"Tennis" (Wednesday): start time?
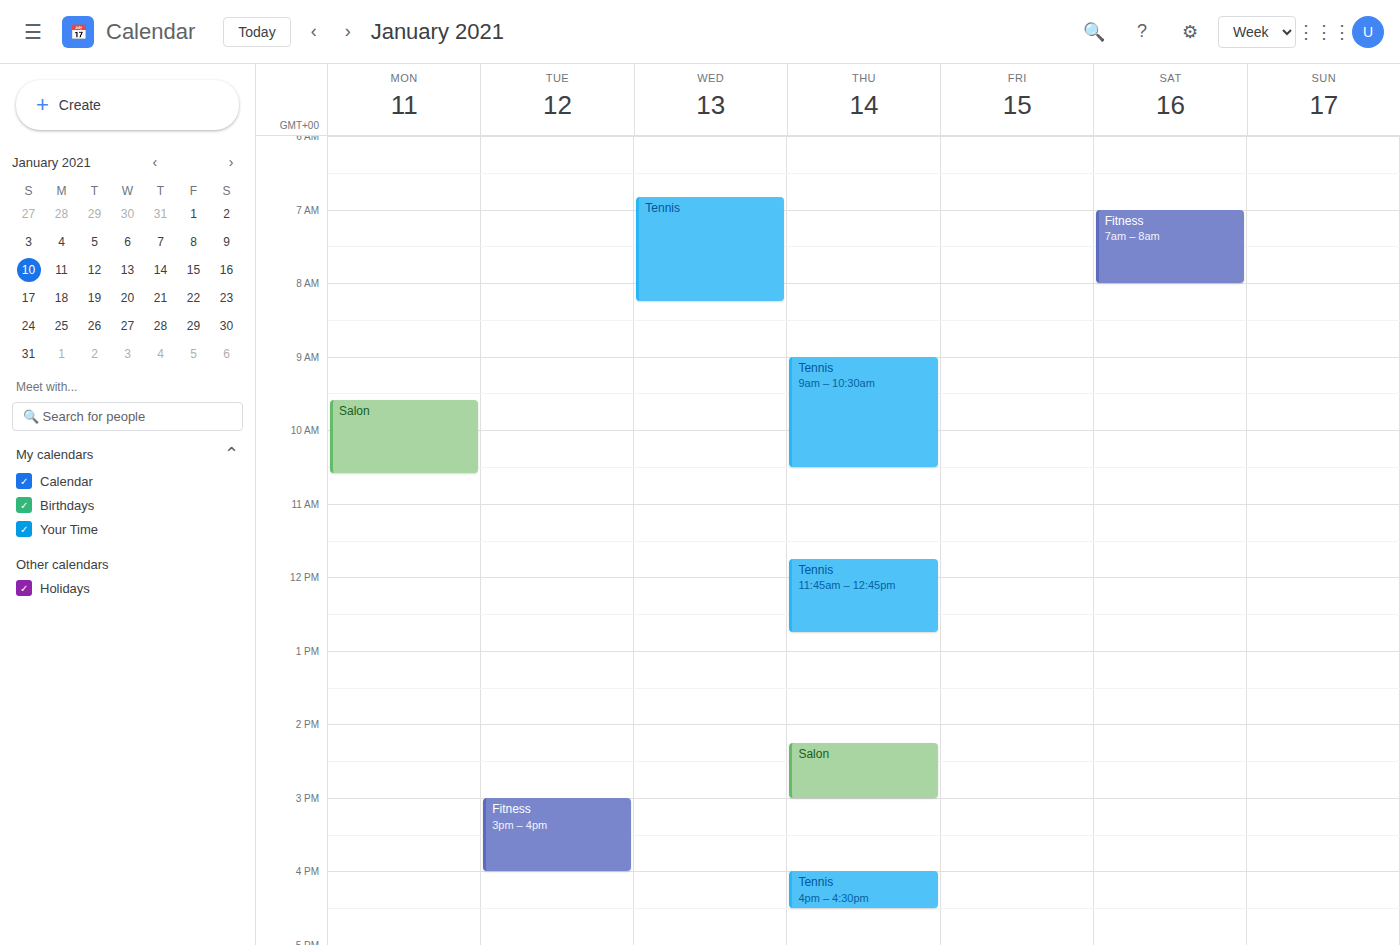
6:50 AM